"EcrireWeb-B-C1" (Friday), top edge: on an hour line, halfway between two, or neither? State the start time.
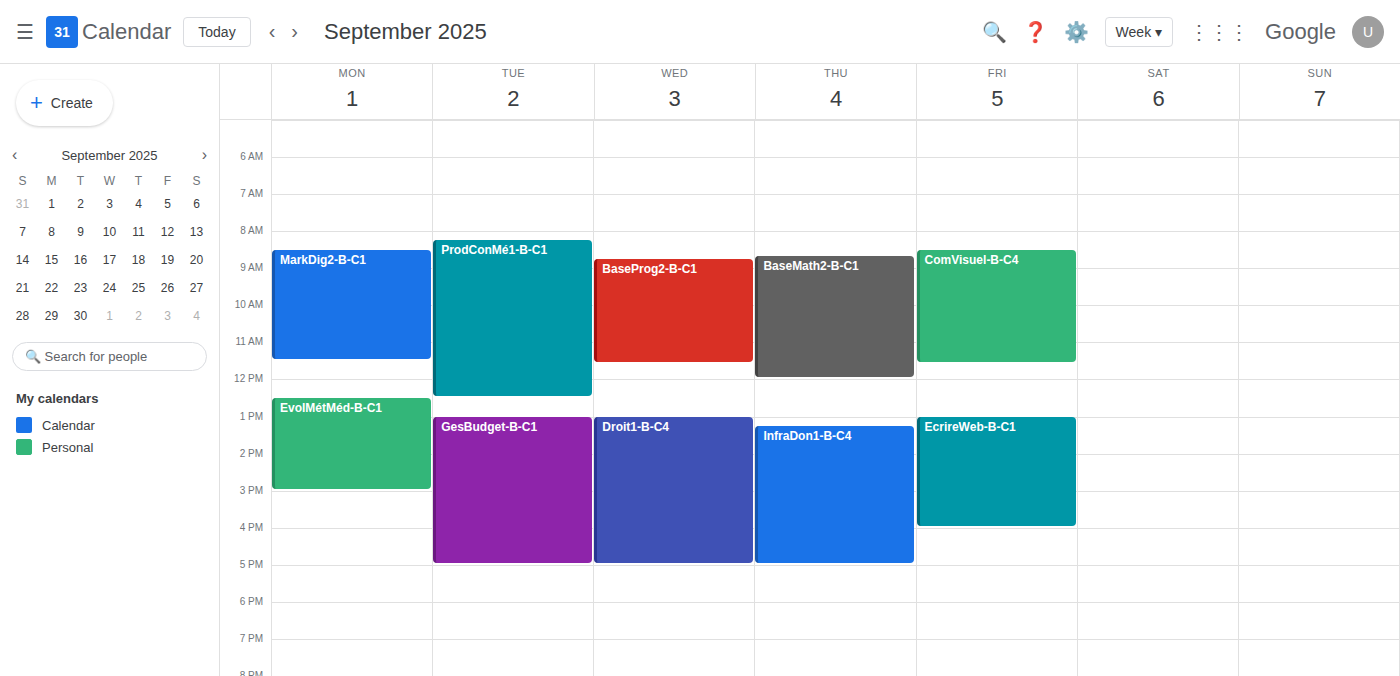
13:00 -- exactly on the 13:00 line.